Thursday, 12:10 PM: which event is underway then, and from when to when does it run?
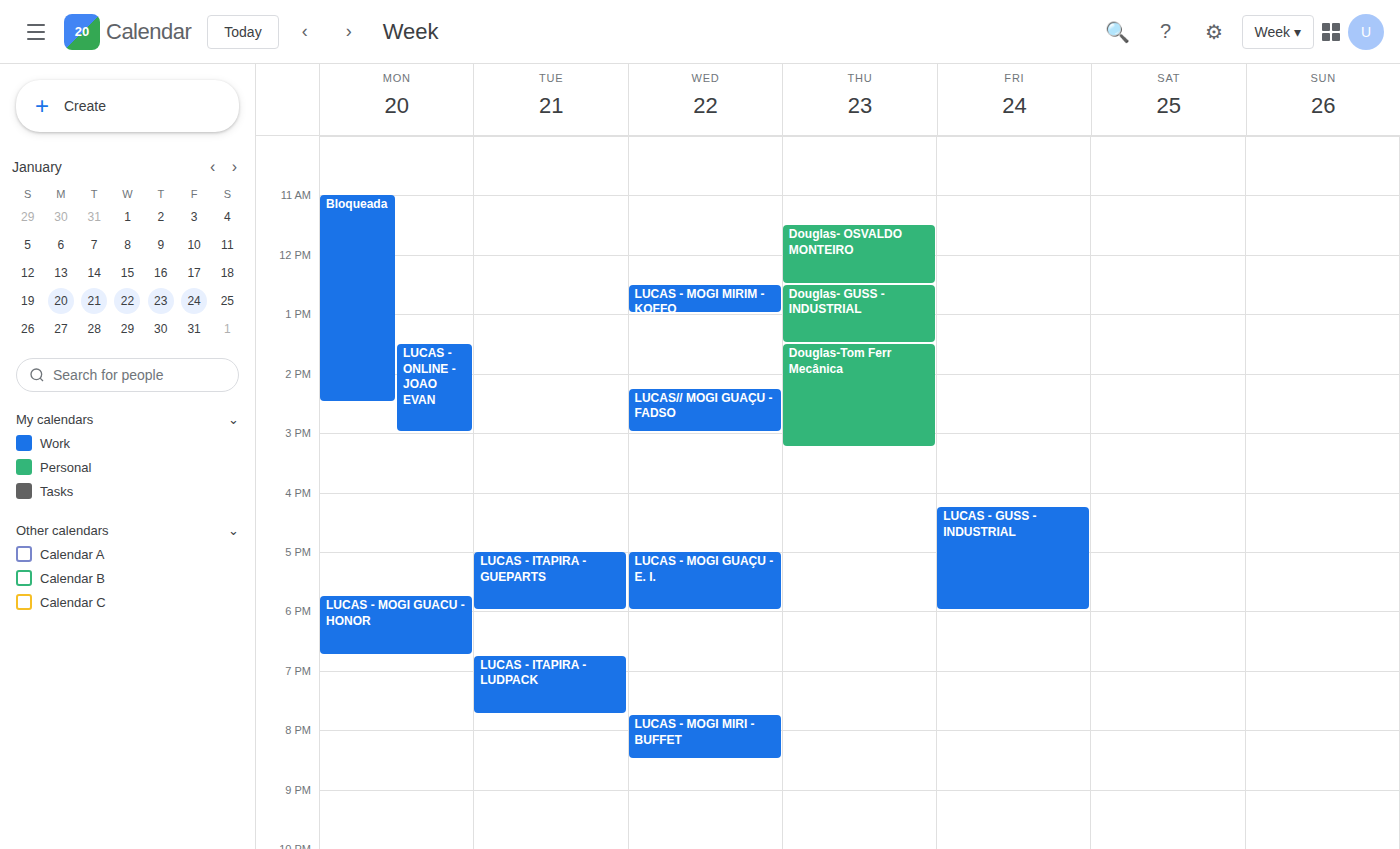
"Douglas- OSVALDO MONTEIRO", 11:30 AM to 12:30 PM